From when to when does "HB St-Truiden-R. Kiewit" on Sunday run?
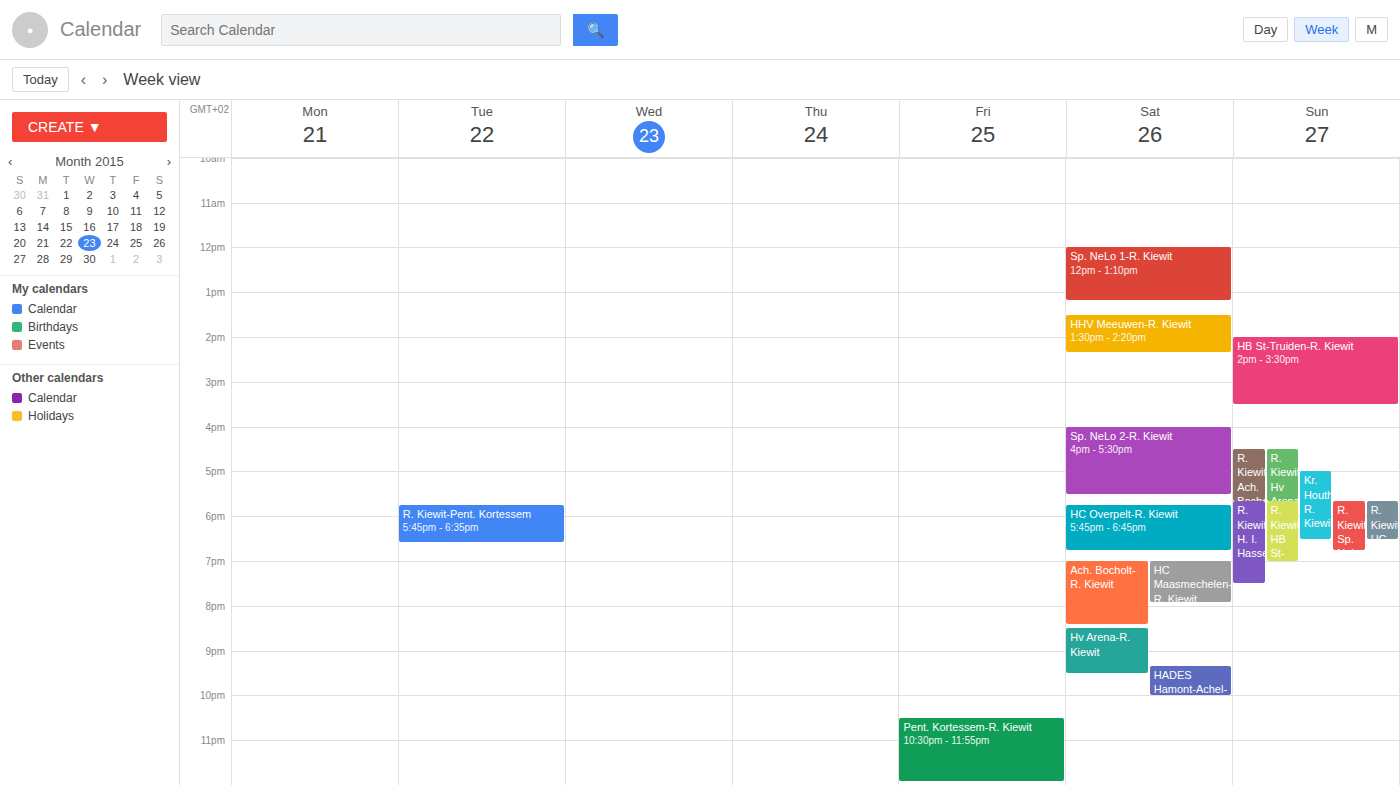
2:00 PM to 3:30 PM